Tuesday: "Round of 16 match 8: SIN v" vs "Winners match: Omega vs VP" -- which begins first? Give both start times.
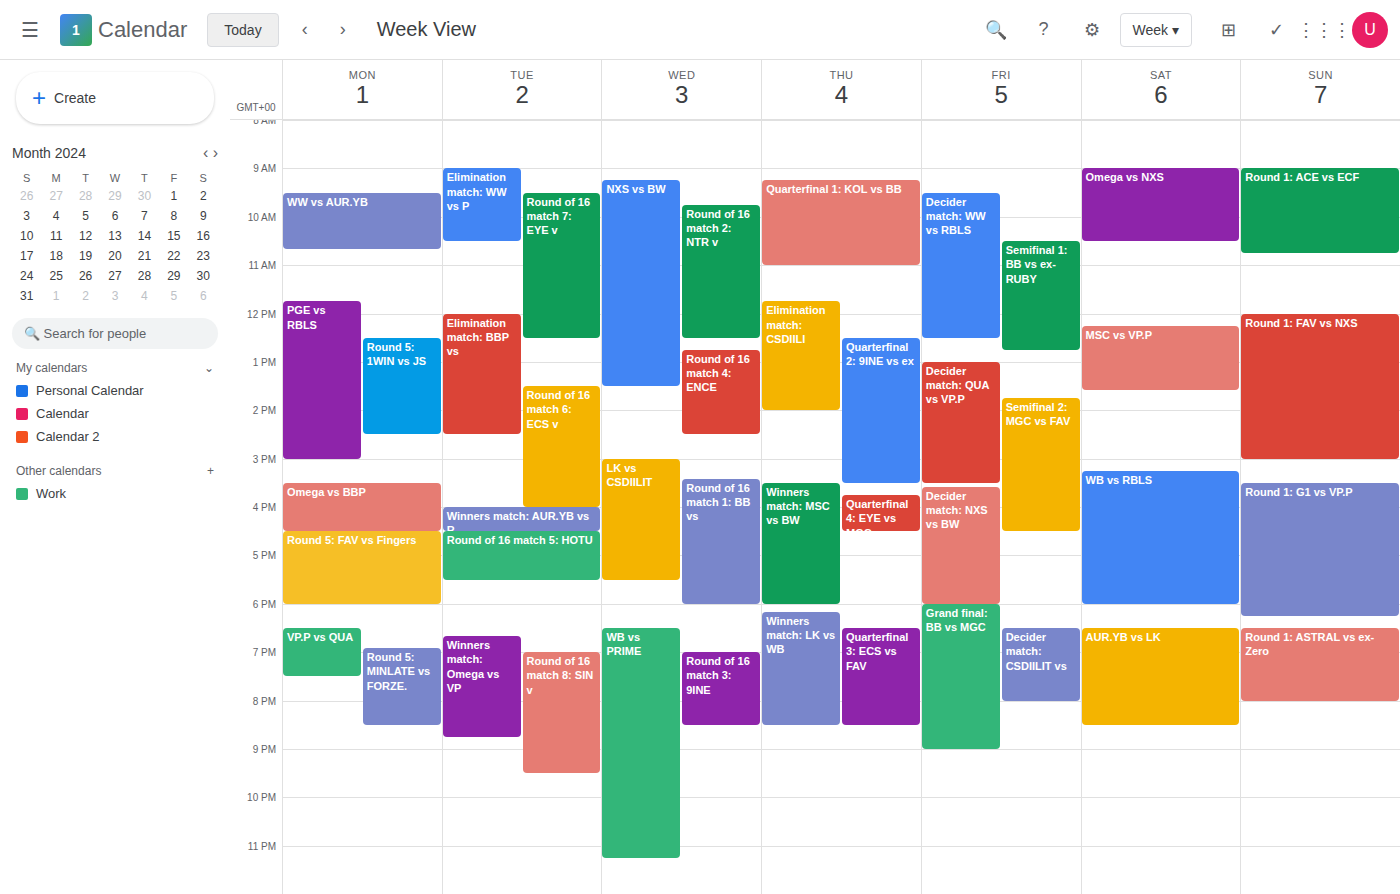
"Winners match: Omega vs VP" 18:40; "Round of 16 match 8: SIN v" 19:00.